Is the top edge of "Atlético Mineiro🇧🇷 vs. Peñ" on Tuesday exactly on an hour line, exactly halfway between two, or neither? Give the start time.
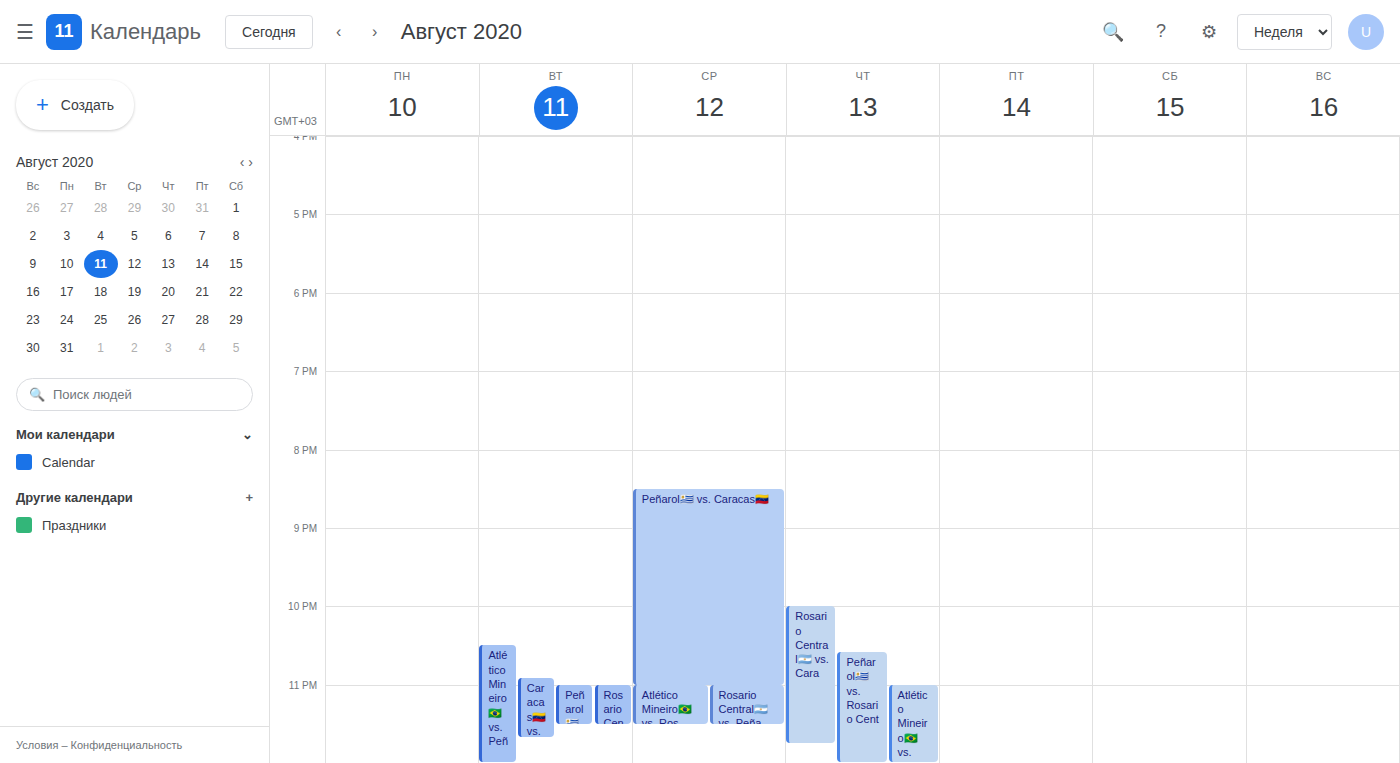
10:30 PM -- halfway between the 10 PM and 11 PM lines.